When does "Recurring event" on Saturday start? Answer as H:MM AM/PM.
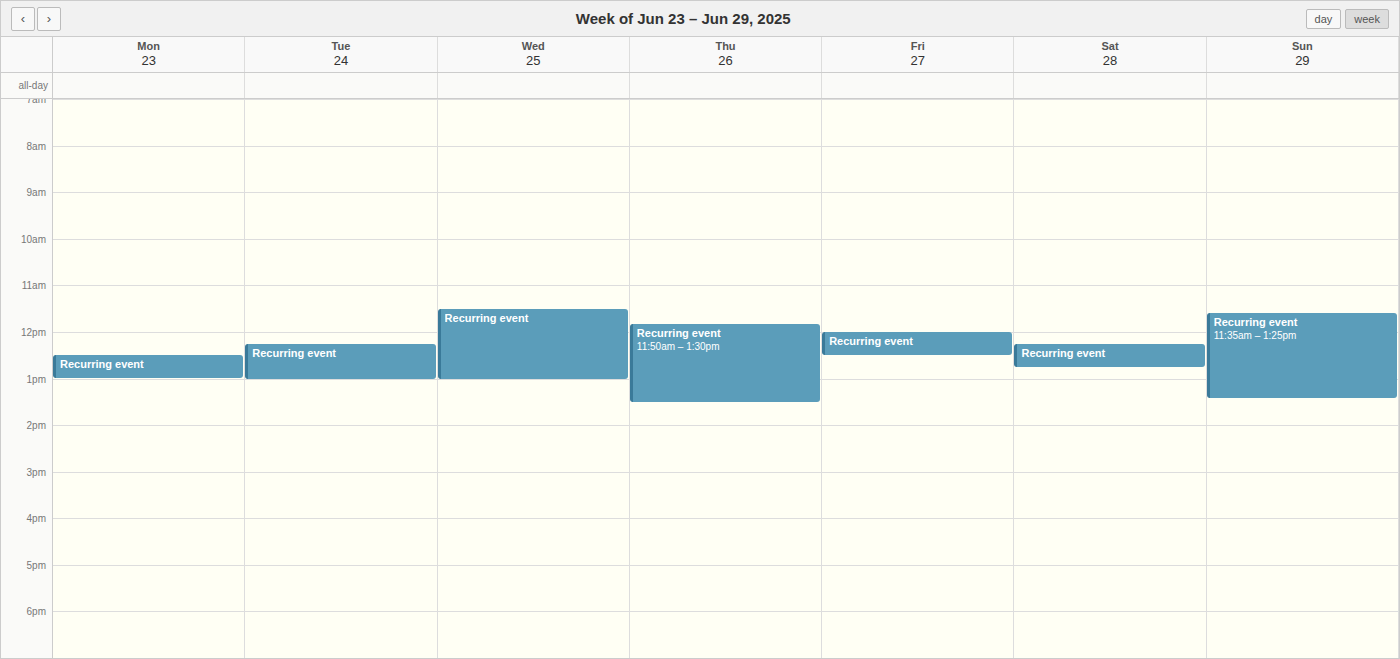
12:15 PM